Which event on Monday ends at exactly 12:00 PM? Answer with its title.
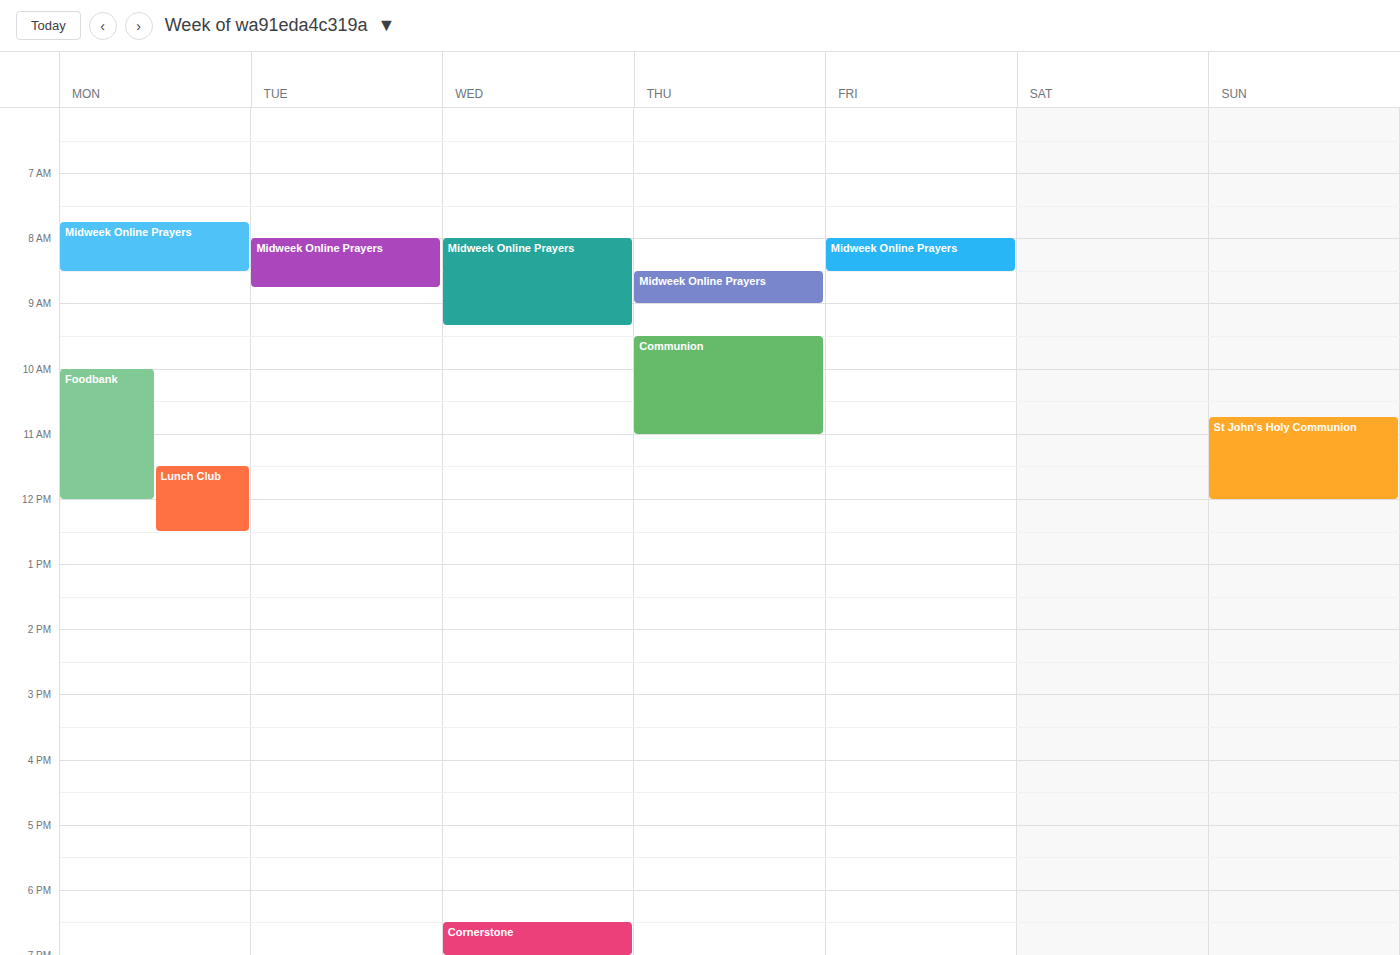
"Foodbank"